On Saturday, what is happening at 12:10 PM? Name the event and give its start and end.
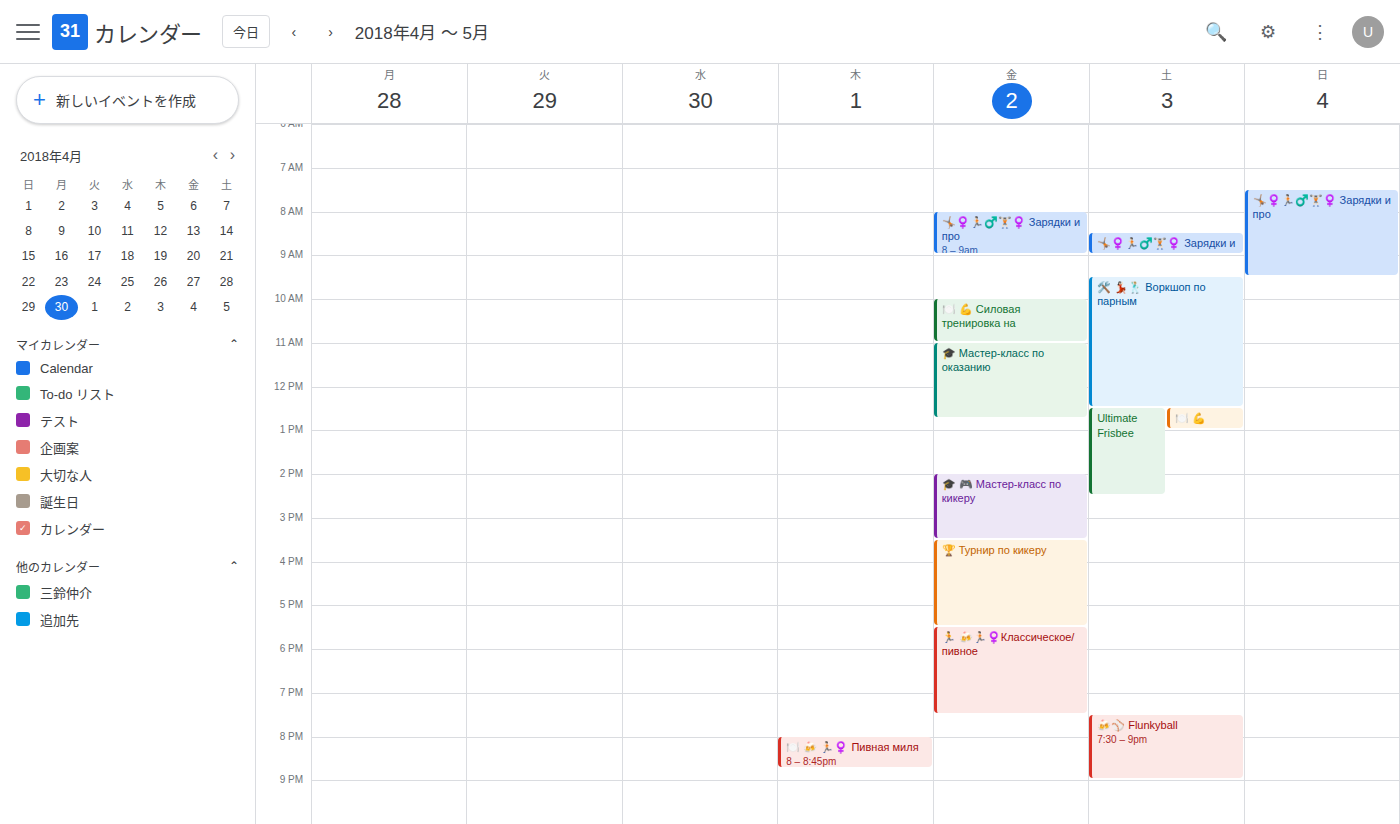
"🛠️ 💃🏻🕺🏼 Воркшоп по парным", 9:30 AM to 12:30 PM